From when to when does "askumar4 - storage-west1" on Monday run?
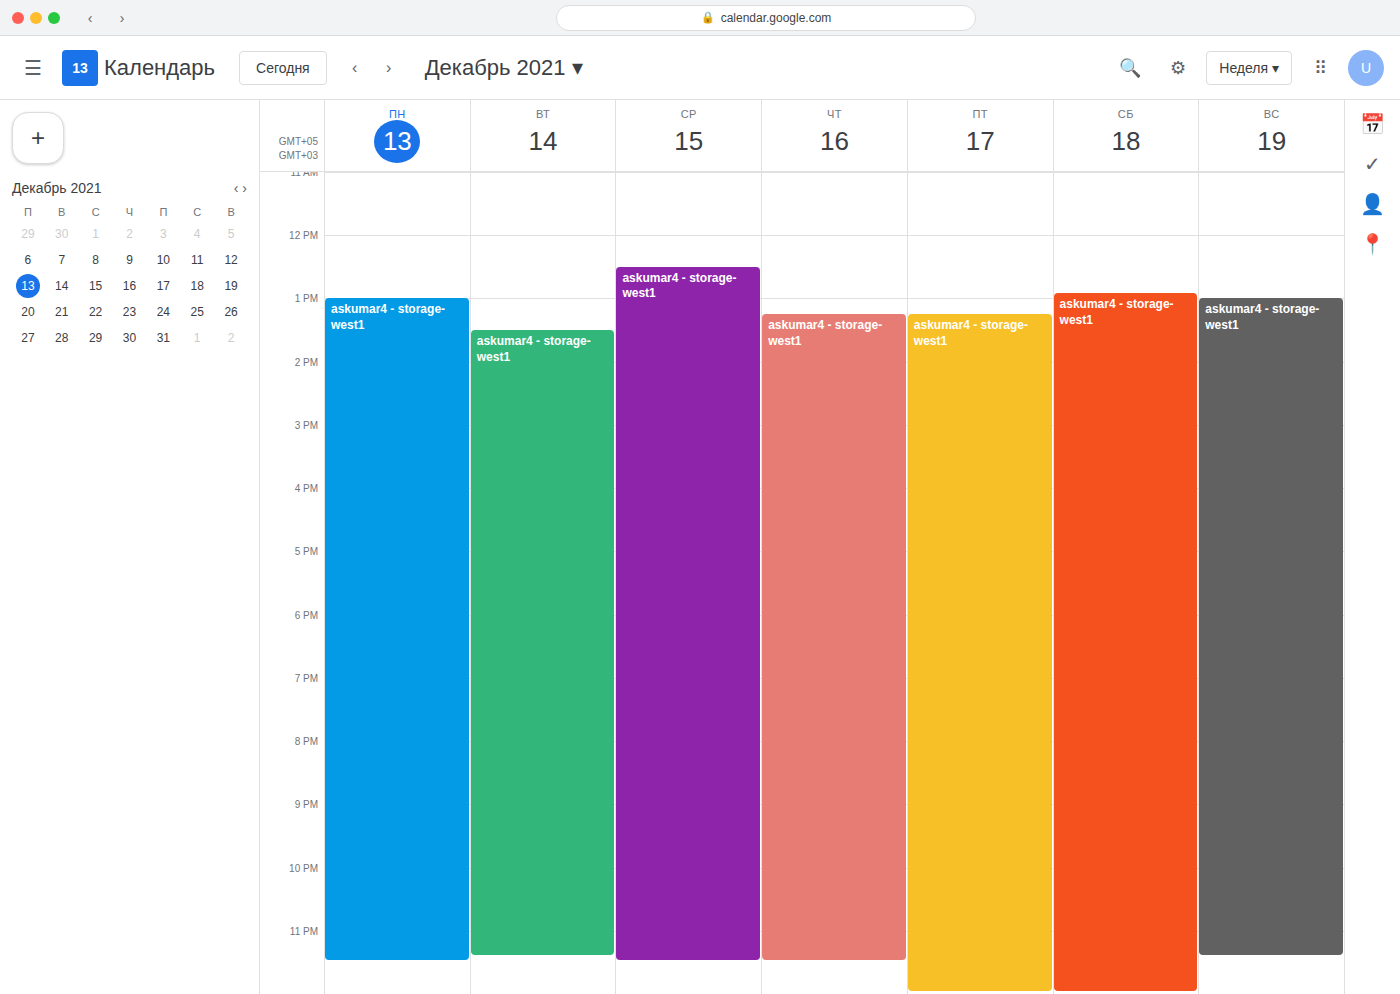
1:00 PM to 11:30 PM